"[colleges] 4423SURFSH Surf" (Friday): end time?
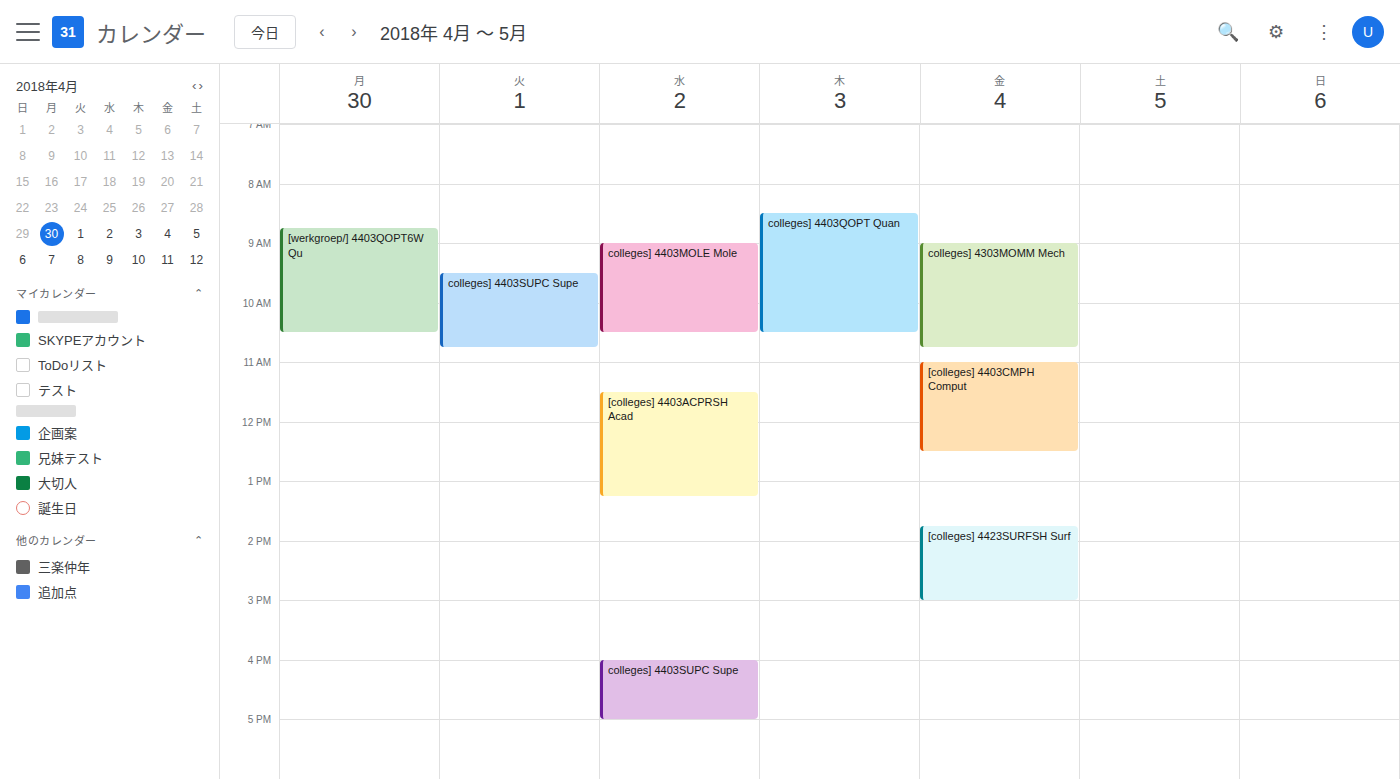
3:00 PM